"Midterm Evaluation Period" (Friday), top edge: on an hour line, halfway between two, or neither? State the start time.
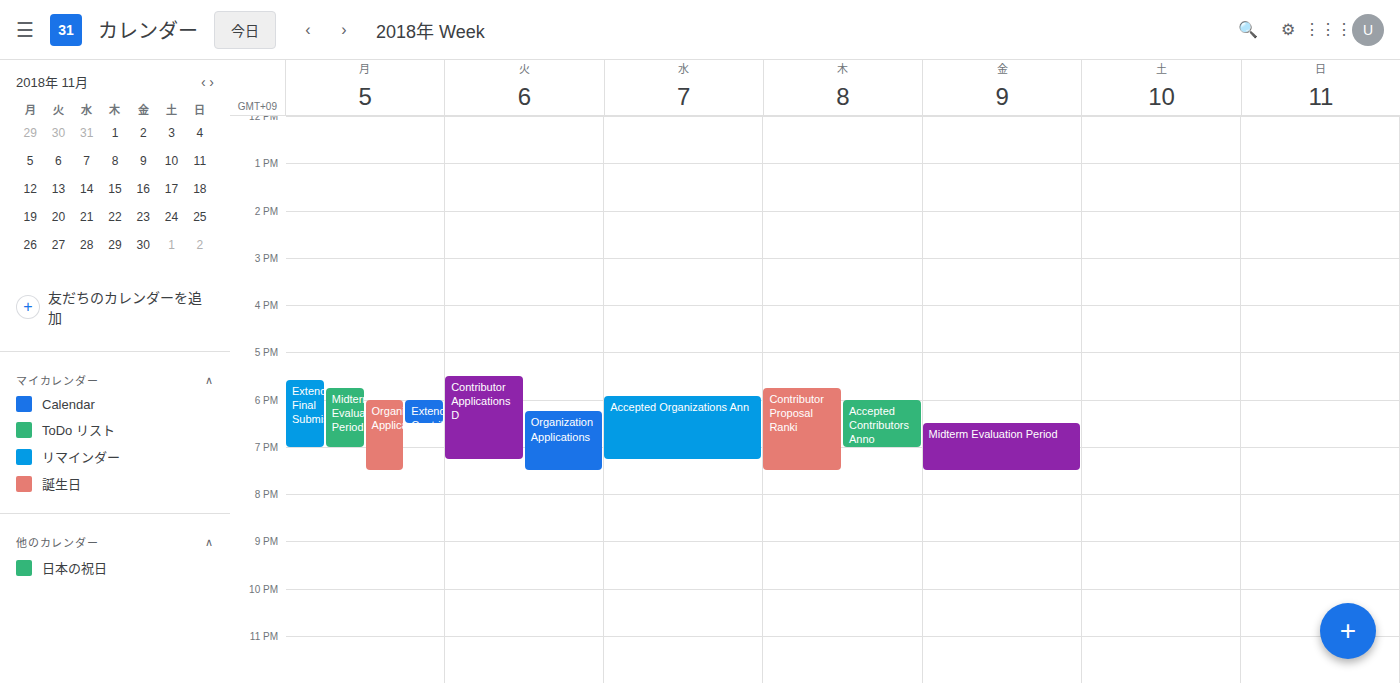
18:30 -- halfway between the 18:00 and 19:00 lines.